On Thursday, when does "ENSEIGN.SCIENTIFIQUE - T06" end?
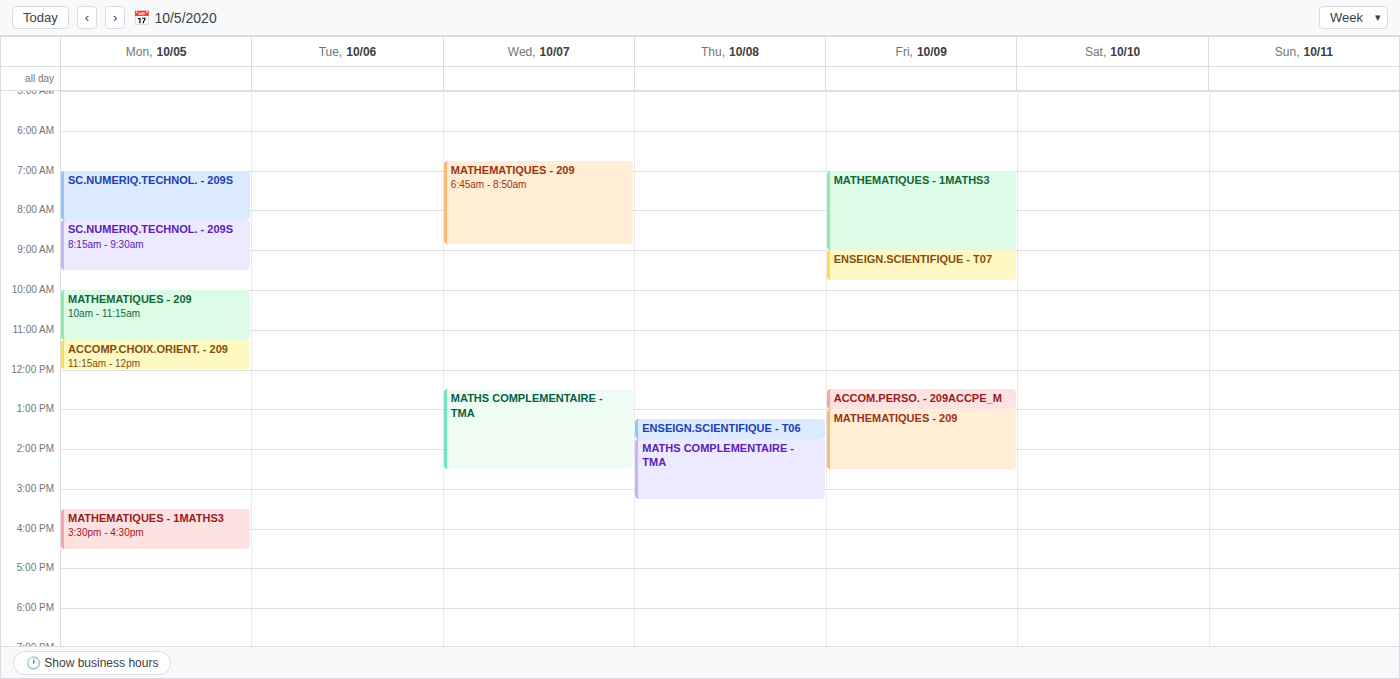
1:45 PM